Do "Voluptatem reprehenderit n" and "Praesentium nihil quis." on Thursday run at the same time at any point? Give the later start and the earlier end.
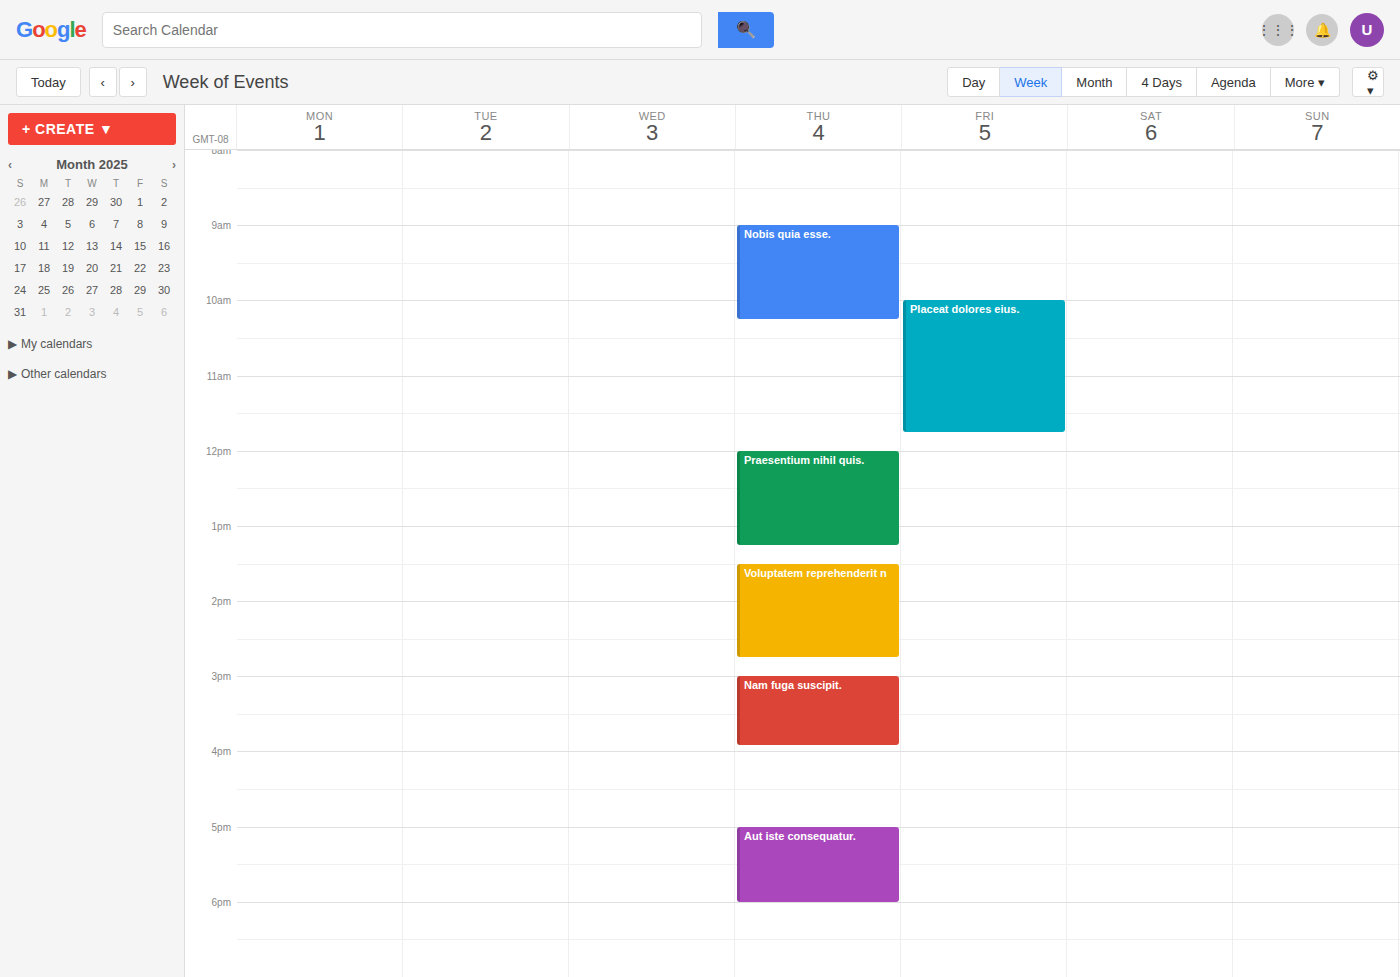
"Praesentium nihil quis." ends at 1:15 PM and "Voluptatem reprehenderit n" starts at 1:30 PM -- no overlap.